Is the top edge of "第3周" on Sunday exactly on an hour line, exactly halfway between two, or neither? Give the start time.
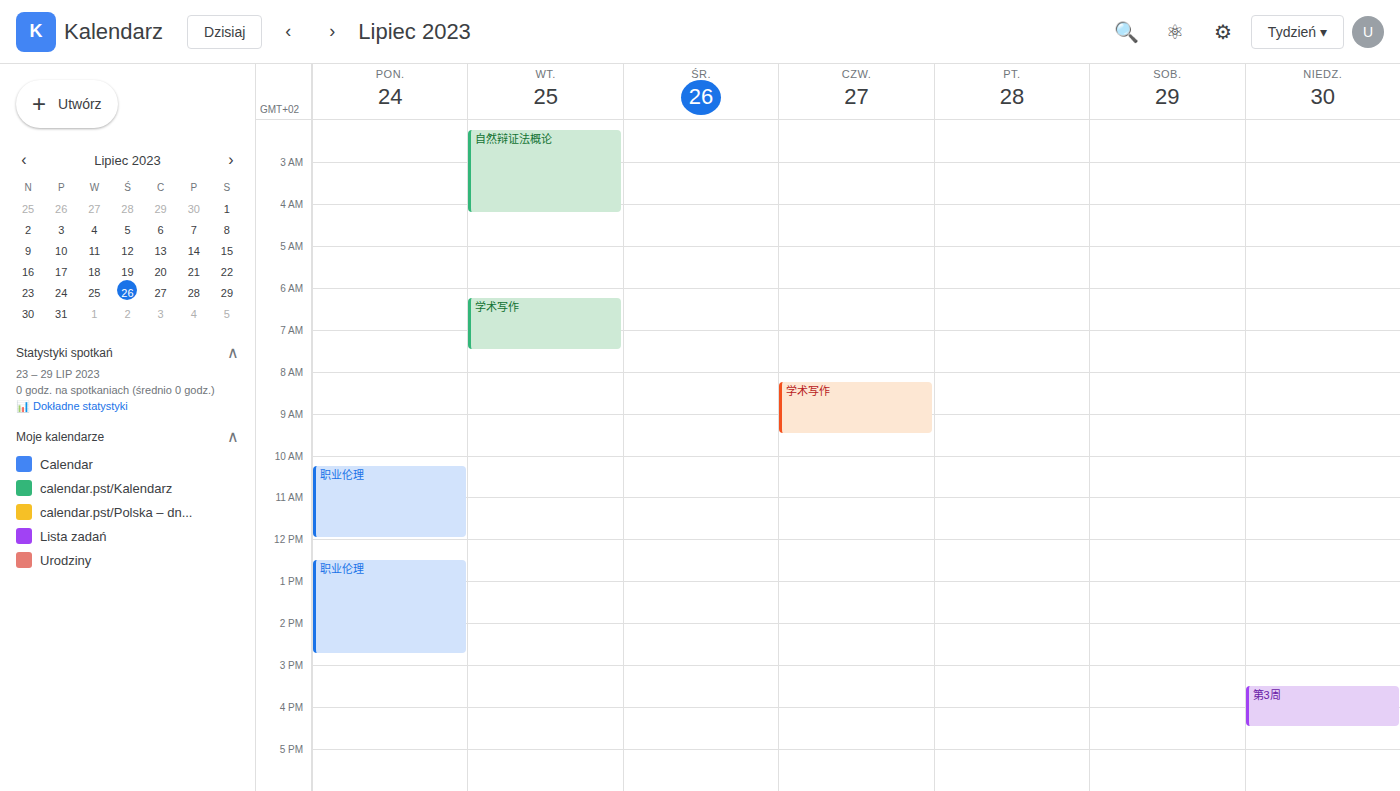
3:30 PM -- halfway between the 3 PM and 4 PM lines.